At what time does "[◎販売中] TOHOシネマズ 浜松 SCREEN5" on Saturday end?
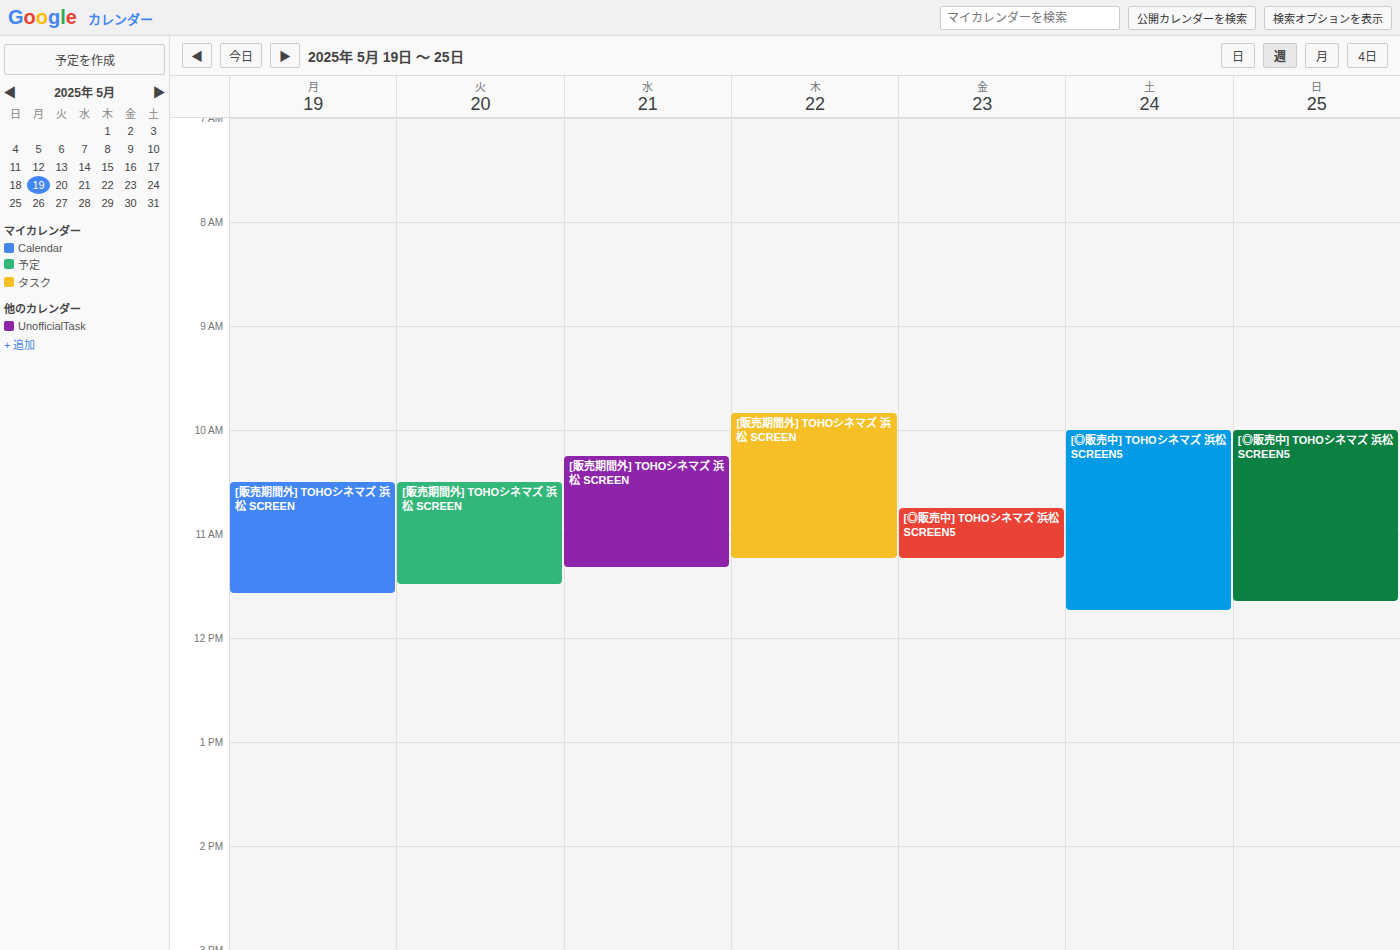
11:45 AM